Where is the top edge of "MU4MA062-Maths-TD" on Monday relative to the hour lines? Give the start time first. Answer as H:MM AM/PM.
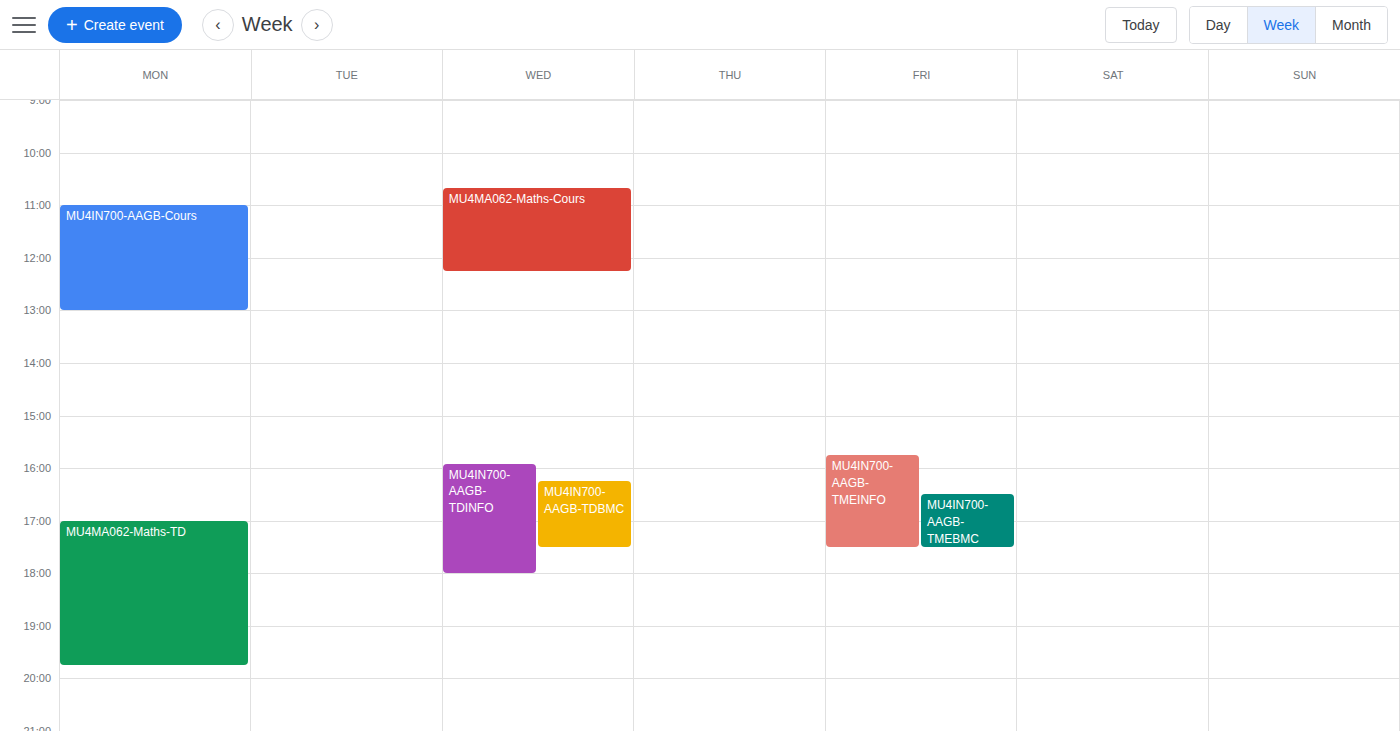
5:00 PM -- exactly on the 5 PM line.